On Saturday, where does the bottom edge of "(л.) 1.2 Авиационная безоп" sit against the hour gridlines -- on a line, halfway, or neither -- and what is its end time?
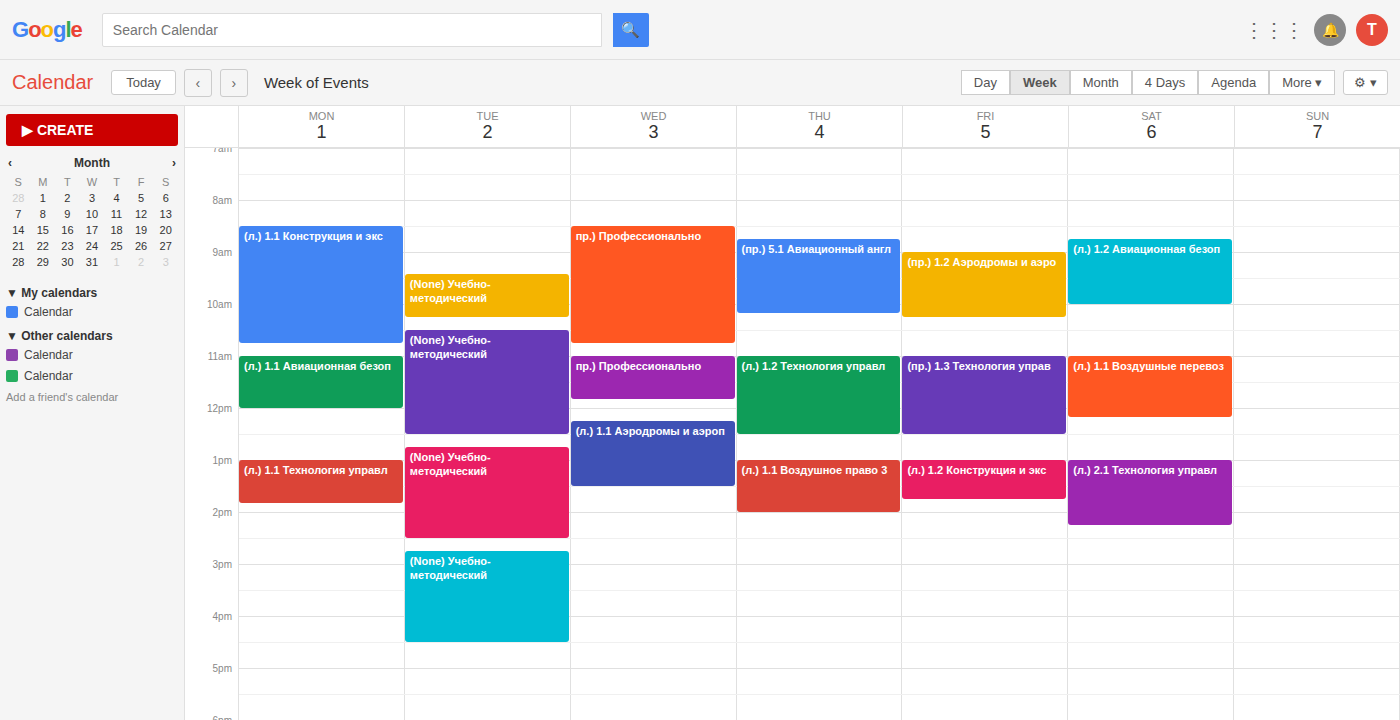
10:00 AM -- exactly on the 10 AM line.